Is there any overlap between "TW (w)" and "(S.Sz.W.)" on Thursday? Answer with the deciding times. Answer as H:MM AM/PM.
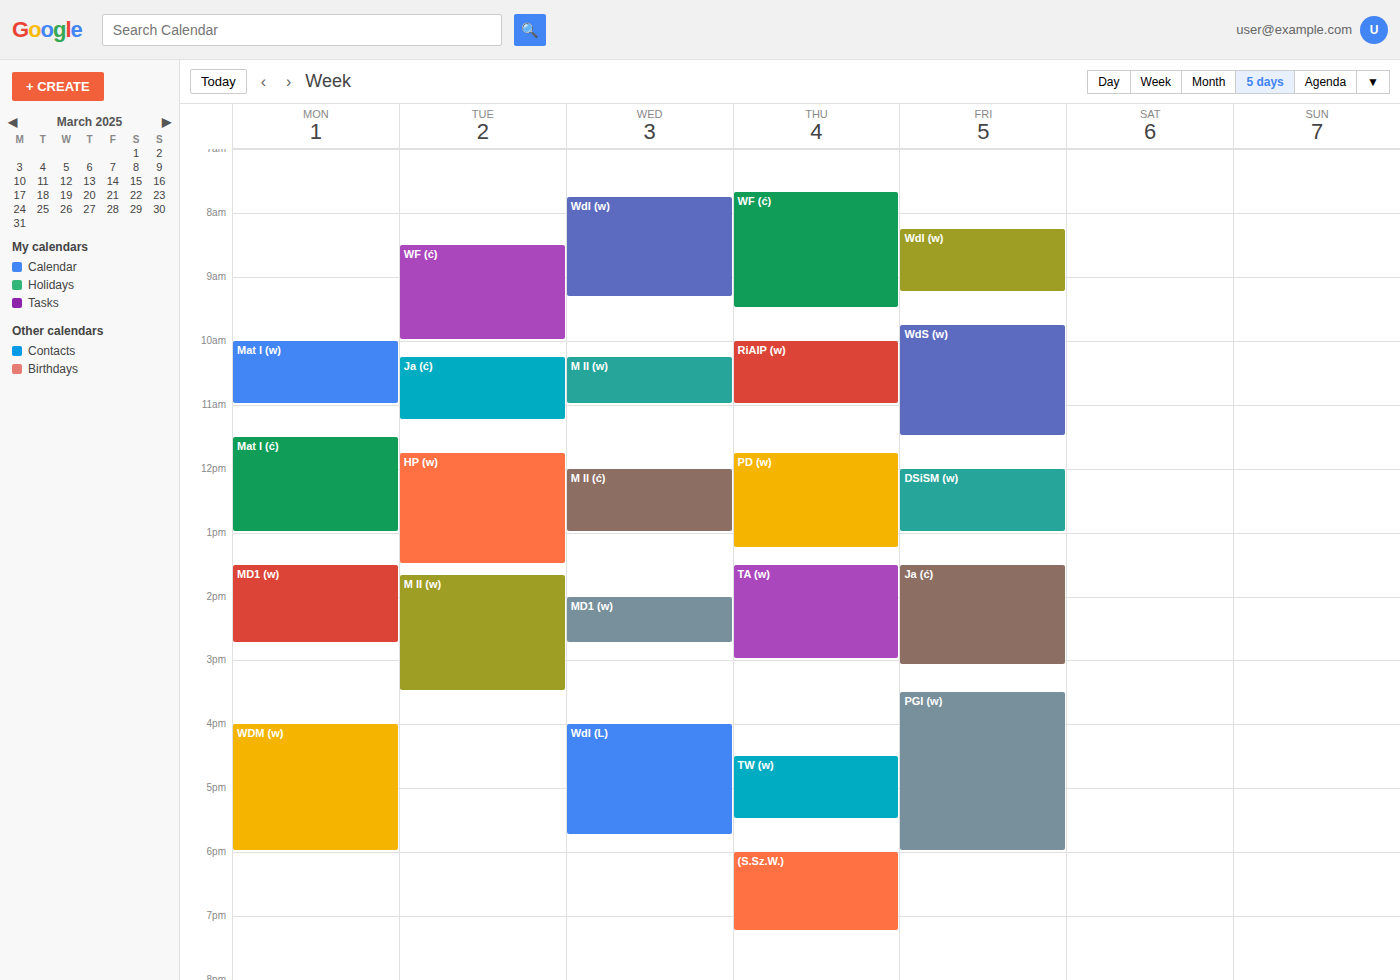
"TW (w)" ends at 5:30 PM and "(S.Sz.W.)" starts at 6:00 PM -- no overlap.